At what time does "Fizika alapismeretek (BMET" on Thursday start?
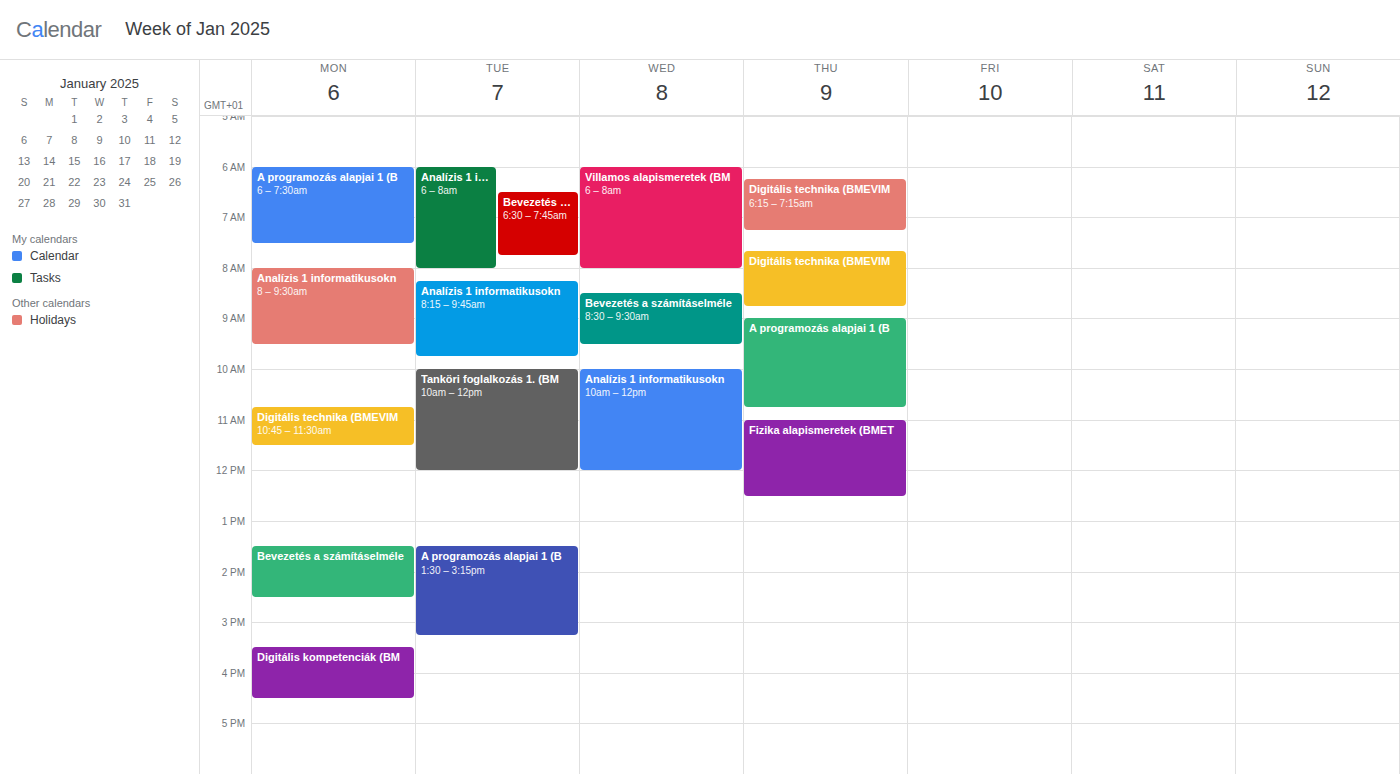
11:00 AM